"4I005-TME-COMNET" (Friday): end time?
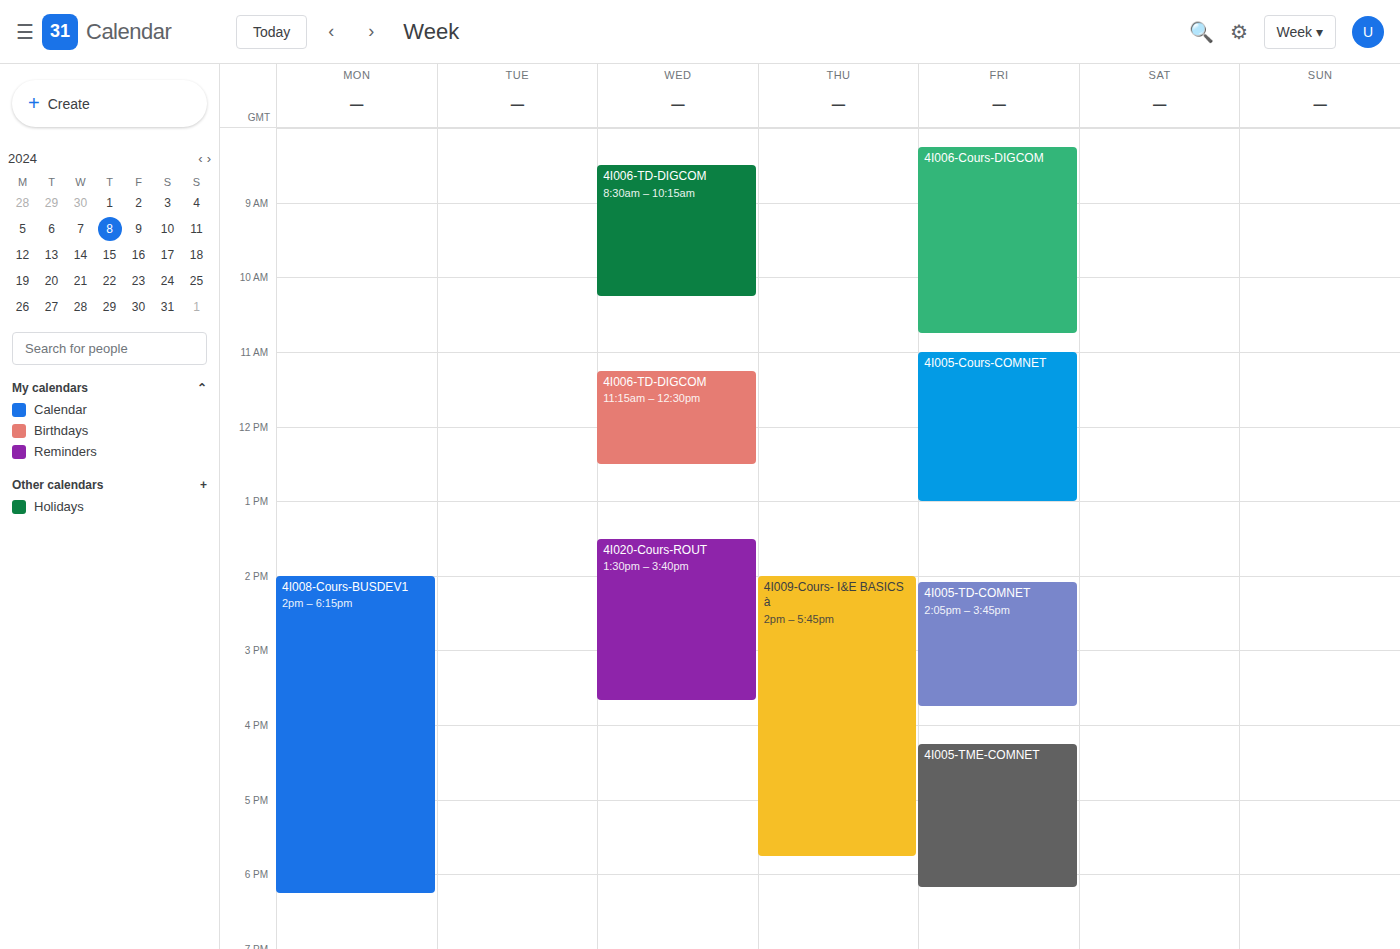
6:10 PM